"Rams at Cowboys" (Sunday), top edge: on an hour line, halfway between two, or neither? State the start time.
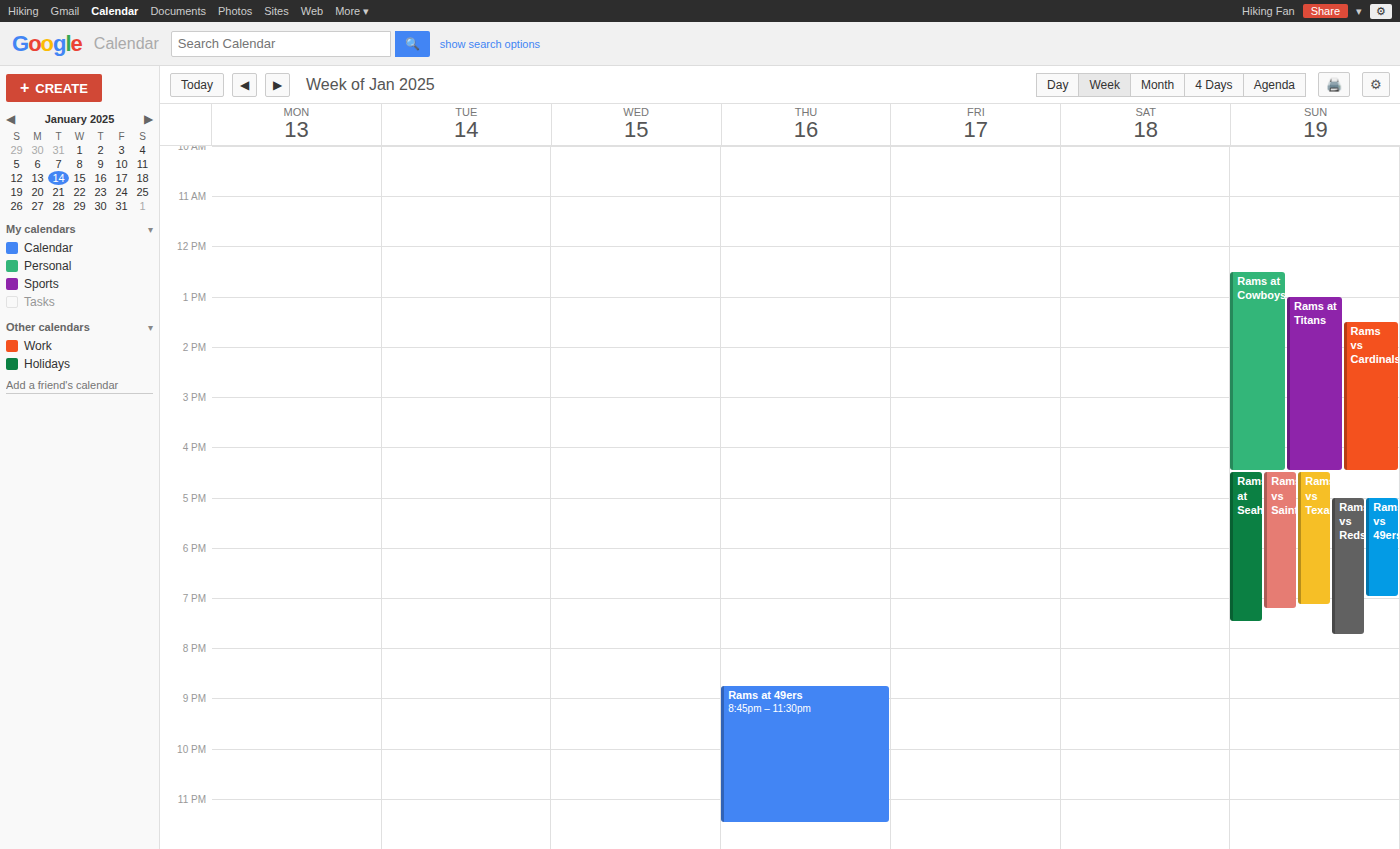
12:30 PM -- halfway between the 12 PM and 1 PM lines.